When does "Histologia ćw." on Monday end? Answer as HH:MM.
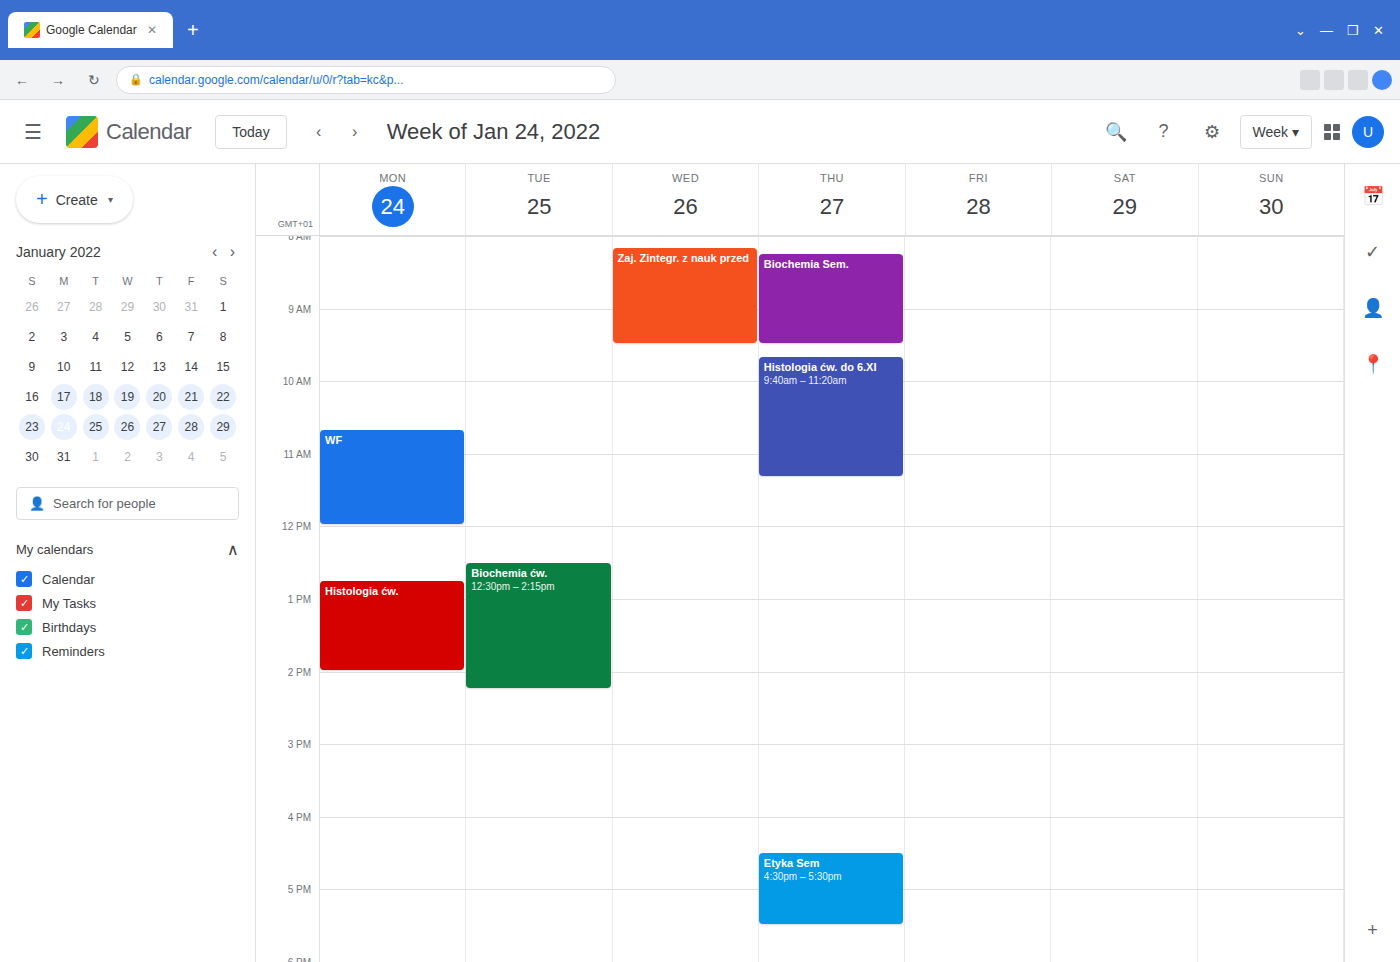
14:00